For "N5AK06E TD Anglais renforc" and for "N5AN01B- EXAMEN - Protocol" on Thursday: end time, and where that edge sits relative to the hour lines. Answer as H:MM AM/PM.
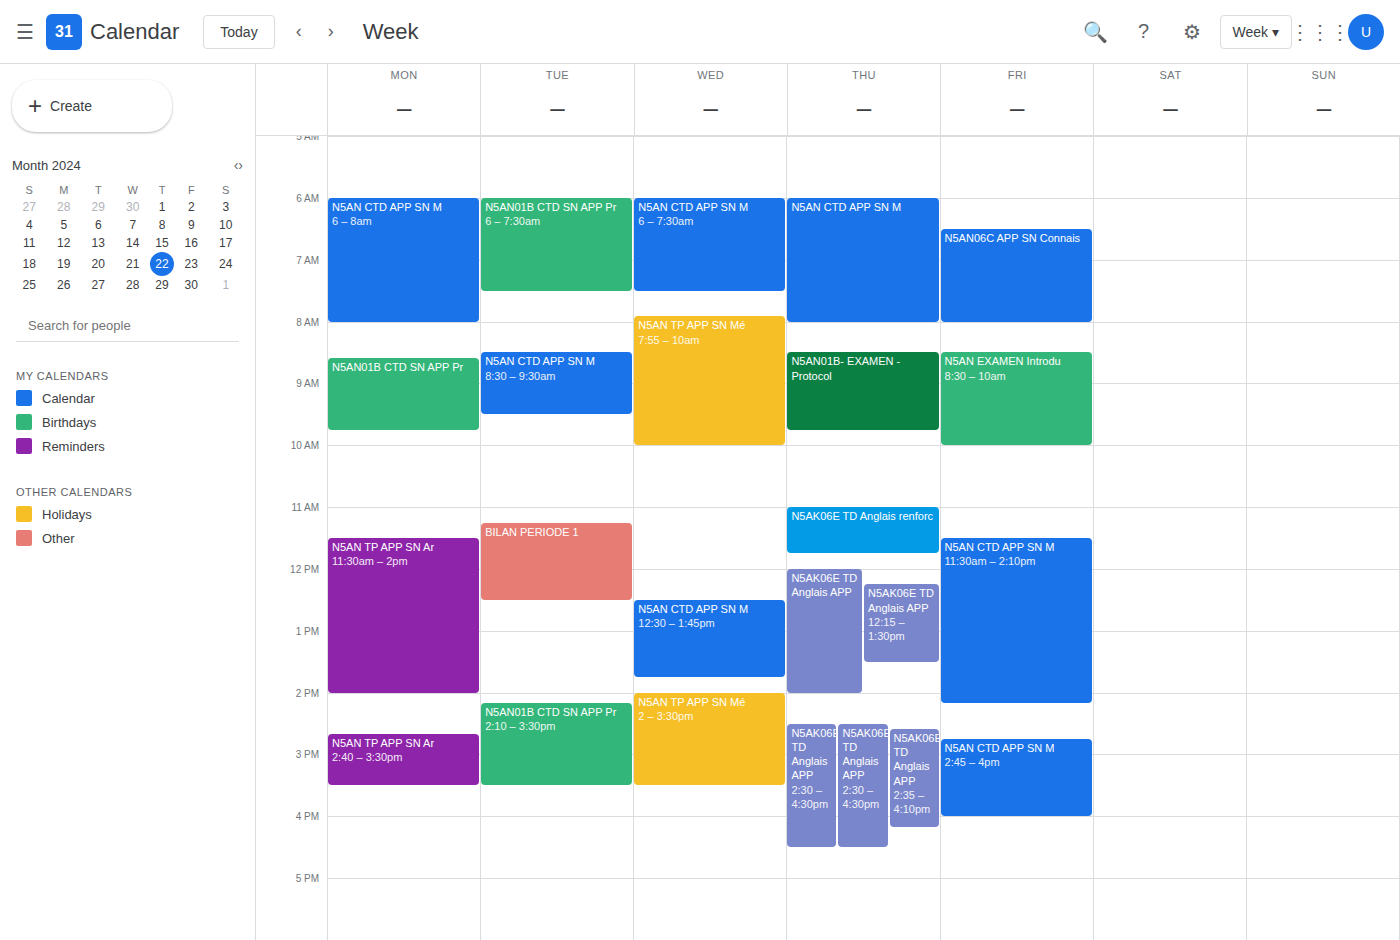
"N5AK06E TD Anglais renforc": 11:45 AM, neither: three quarters of the way from the 11 AM line to the 12 PM line. "N5AN01B- EXAMEN - Protocol": 9:45 AM, neither: three quarters of the way from the 9 AM line to the 10 AM line.